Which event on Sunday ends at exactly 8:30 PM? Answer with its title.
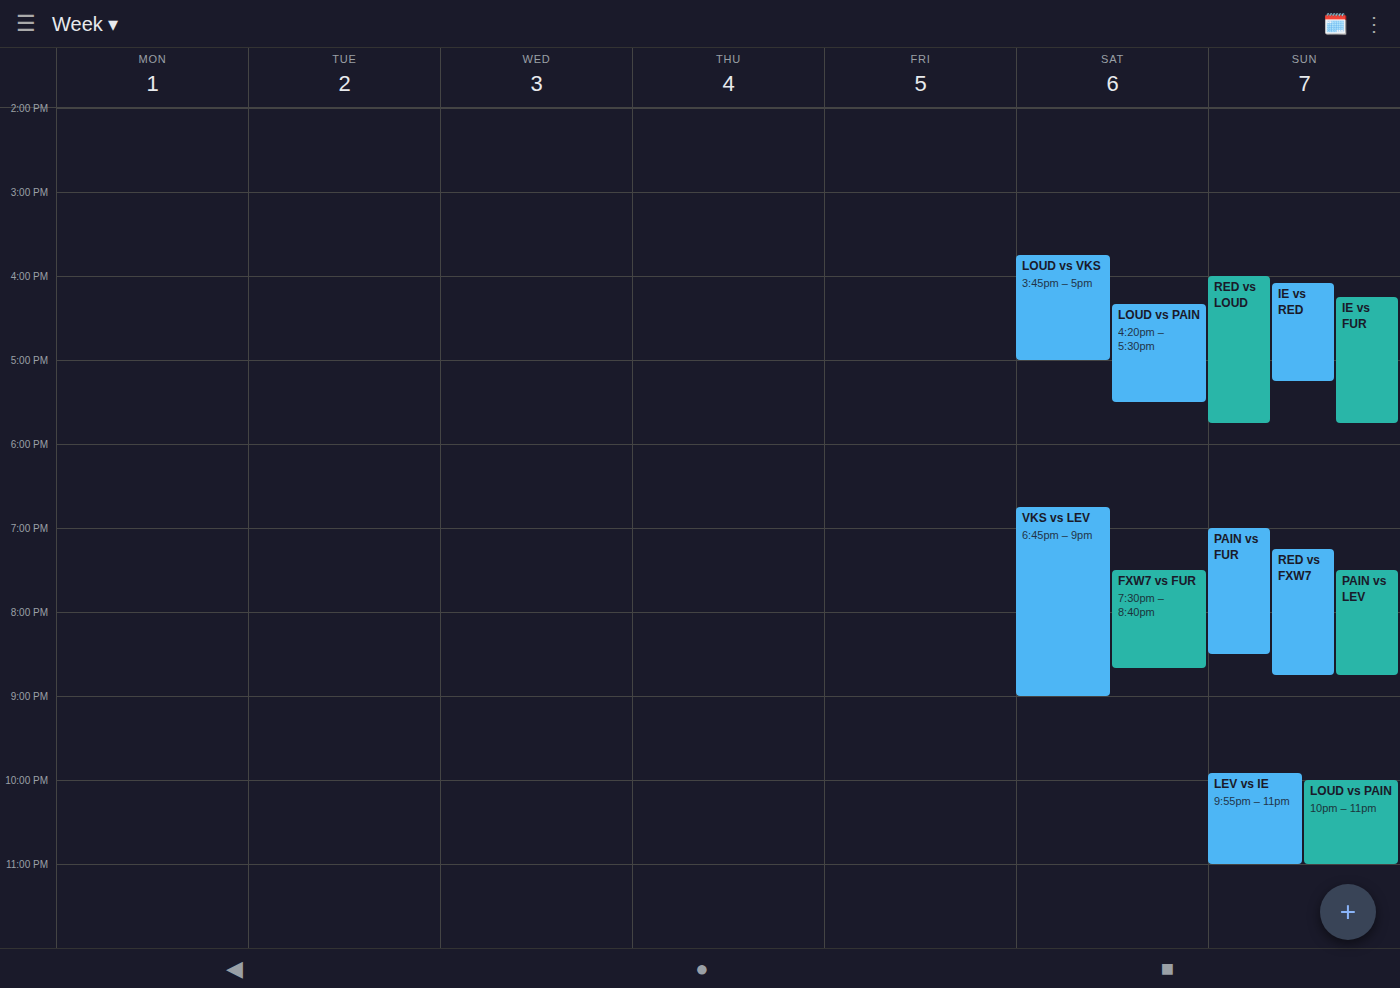
"PAIN vs FUR"